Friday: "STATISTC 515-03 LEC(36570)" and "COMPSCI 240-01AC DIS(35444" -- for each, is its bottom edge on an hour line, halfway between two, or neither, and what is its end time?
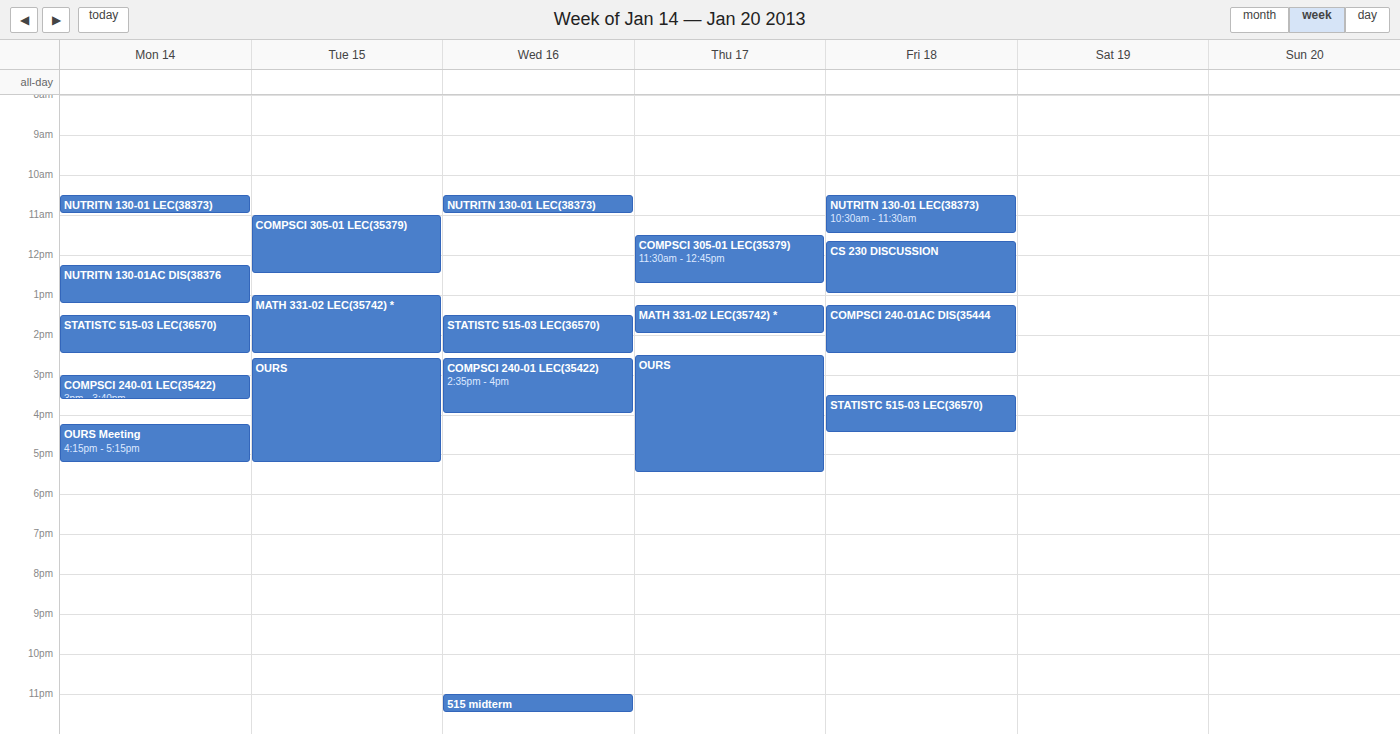
"STATISTC 515-03 LEC(36570)": 16:30, halfway between the 16:00 and 17:00 lines. "COMPSCI 240-01AC DIS(35444": 14:30, halfway between the 14:00 and 15:00 lines.